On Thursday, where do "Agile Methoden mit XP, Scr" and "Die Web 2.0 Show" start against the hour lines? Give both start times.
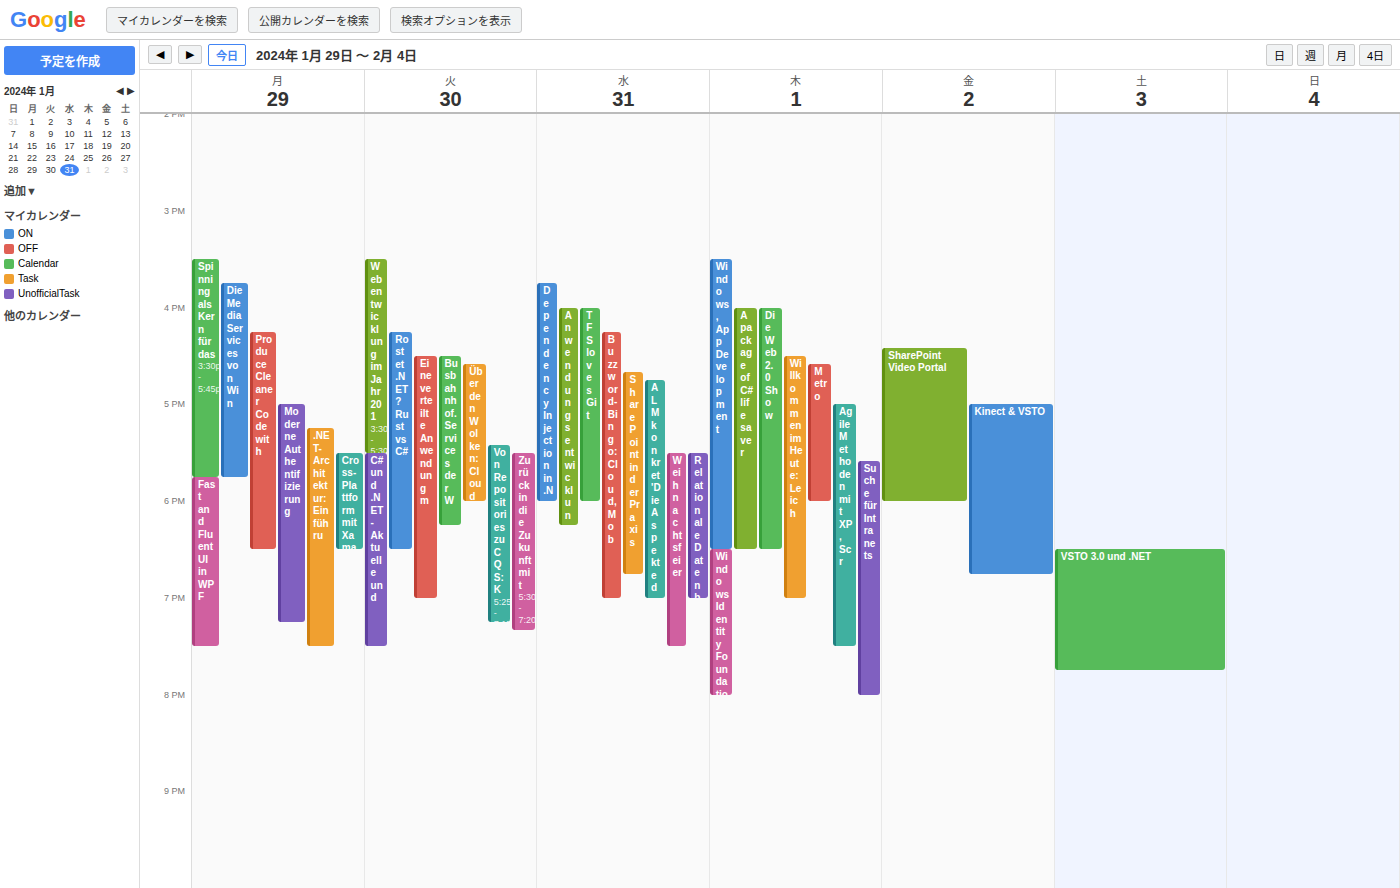
"Agile Methoden mit XP, Scr": 5:00 PM, exactly on the 5 PM line. "Die Web 2.0 Show": 4:00 PM, exactly on the 4 PM line.